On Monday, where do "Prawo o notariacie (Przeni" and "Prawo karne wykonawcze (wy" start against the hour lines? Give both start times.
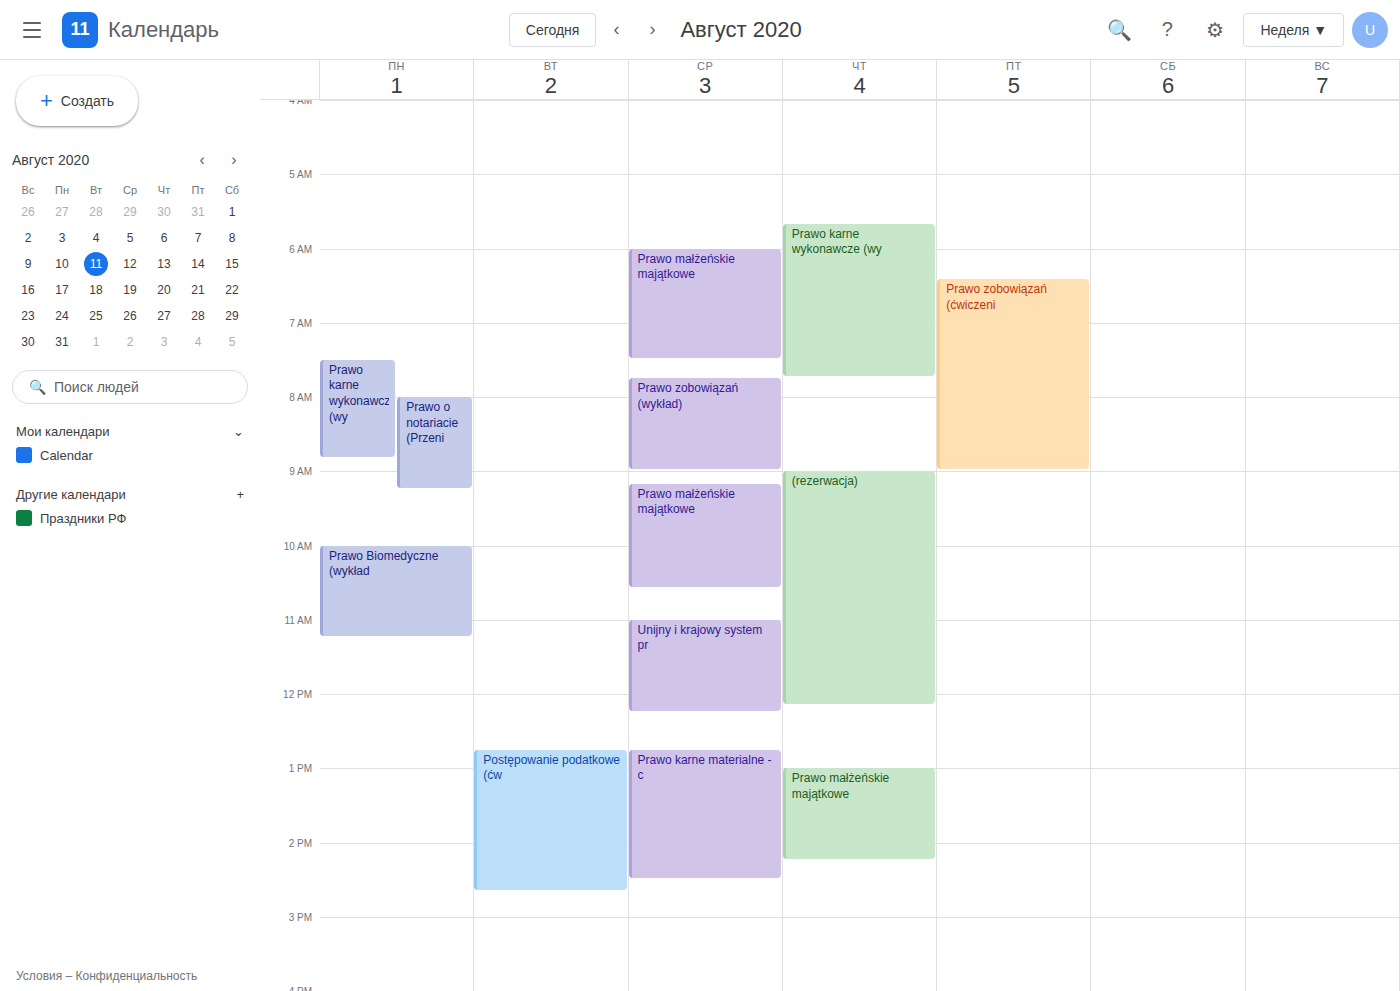
"Prawo o notariacie (Przeni": 8:00 AM, exactly on the 8 AM line. "Prawo karne wykonawcze (wy": 7:30 AM, halfway between the 7 AM and 8 AM lines.